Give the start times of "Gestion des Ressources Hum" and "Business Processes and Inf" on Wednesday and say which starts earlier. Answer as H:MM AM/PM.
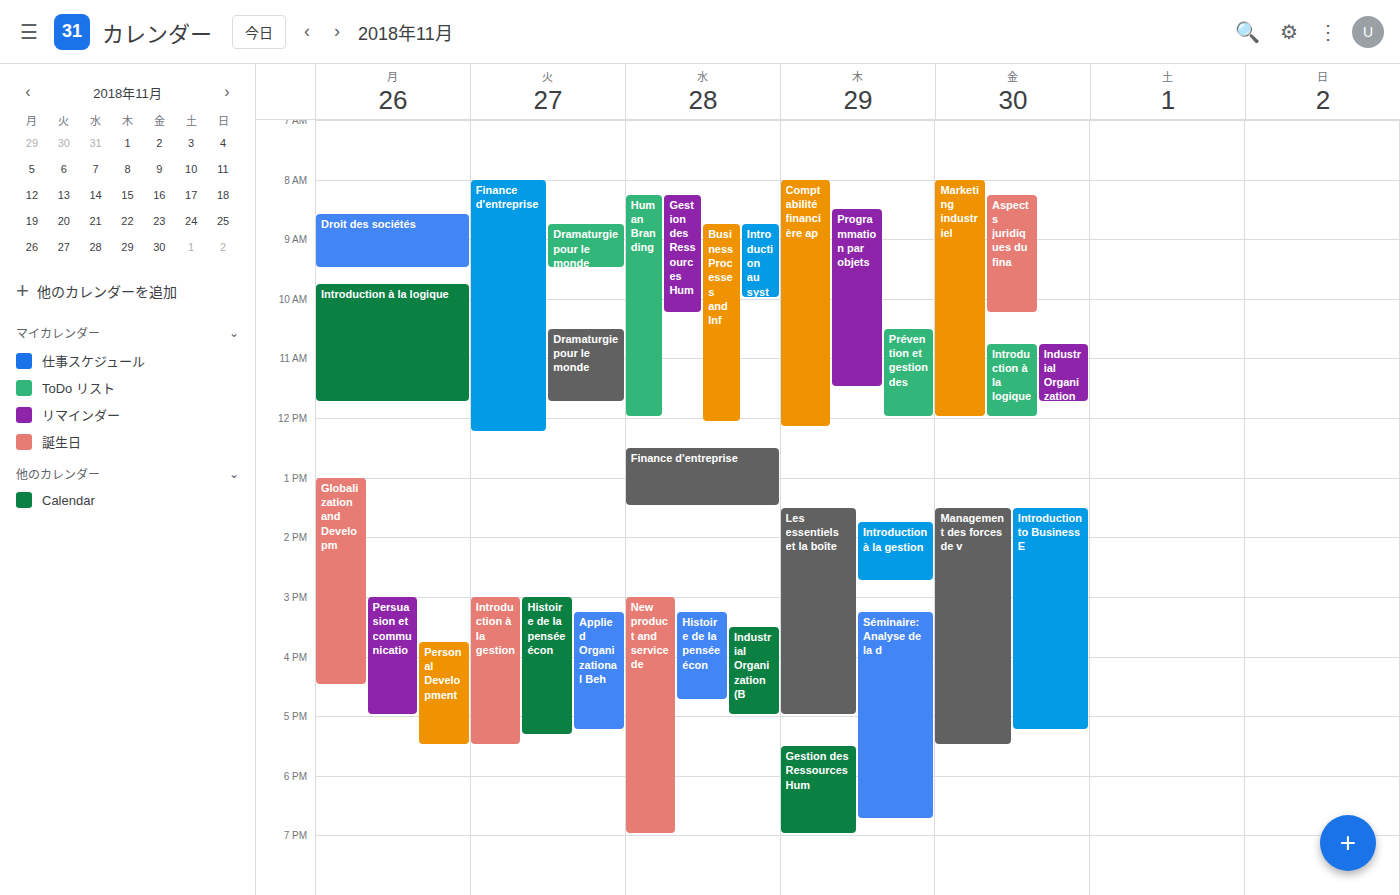
"Gestion des Ressources Hum" 8:15 AM; "Business Processes and Inf" 8:45 AM.